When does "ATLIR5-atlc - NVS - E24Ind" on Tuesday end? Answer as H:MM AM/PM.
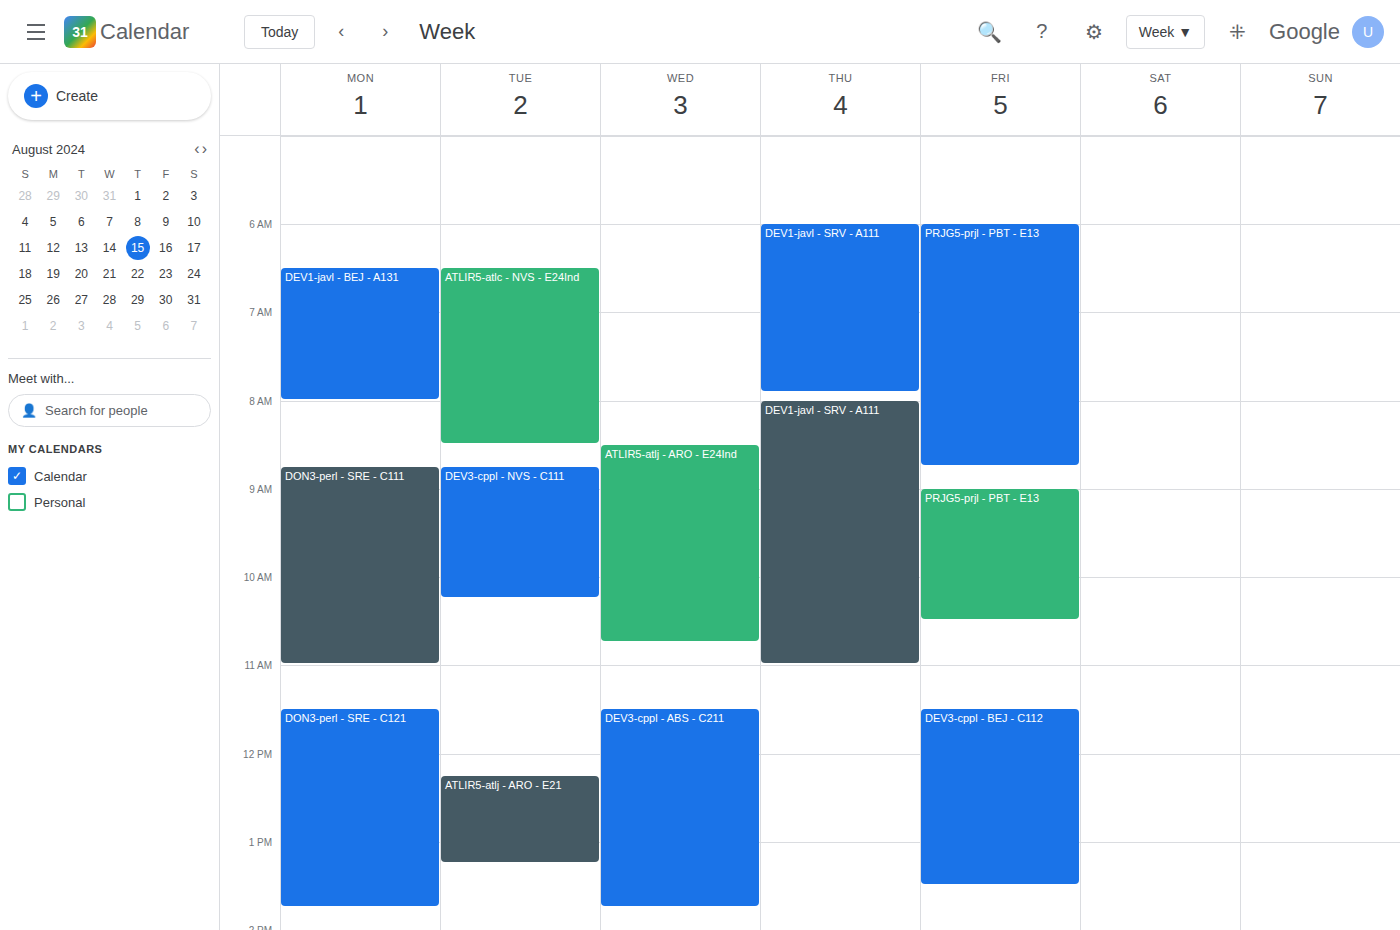
8:30 AM